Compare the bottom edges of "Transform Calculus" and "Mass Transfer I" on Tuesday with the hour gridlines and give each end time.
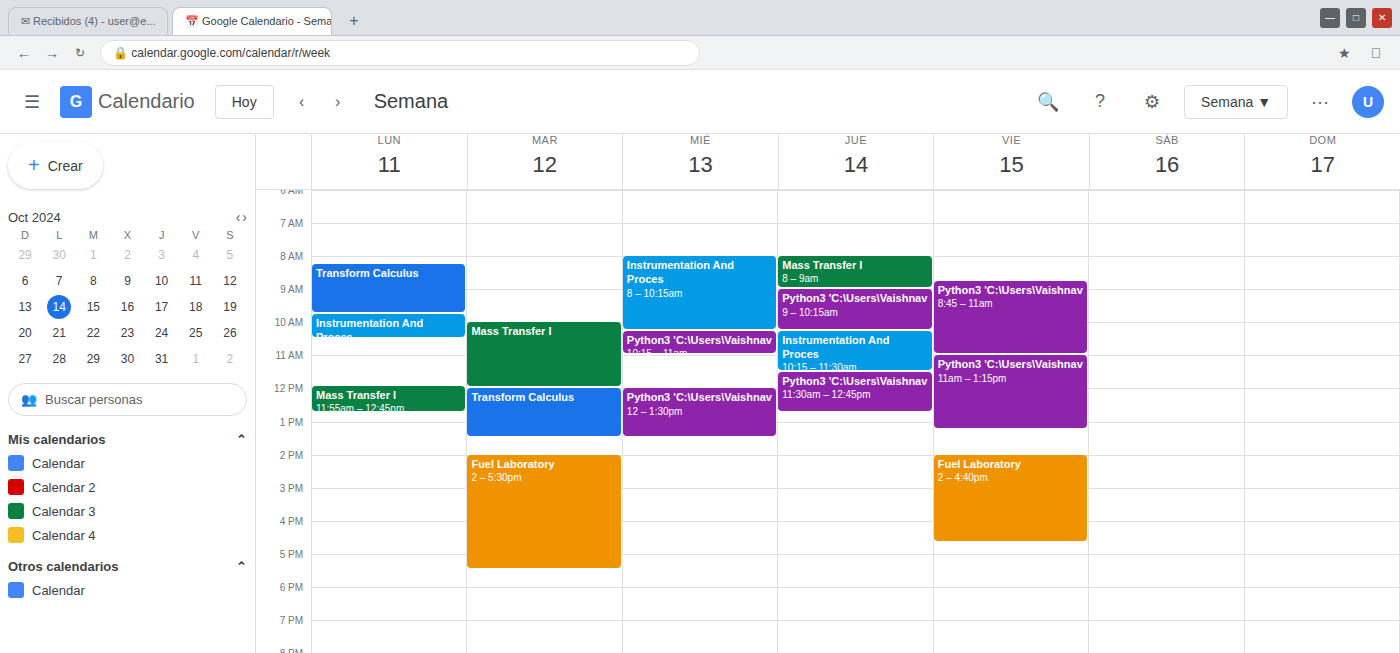
"Transform Calculus": 1:30 PM, halfway between the 1 PM and 2 PM lines. "Mass Transfer I": 12:00 PM, exactly on the 12 PM line.